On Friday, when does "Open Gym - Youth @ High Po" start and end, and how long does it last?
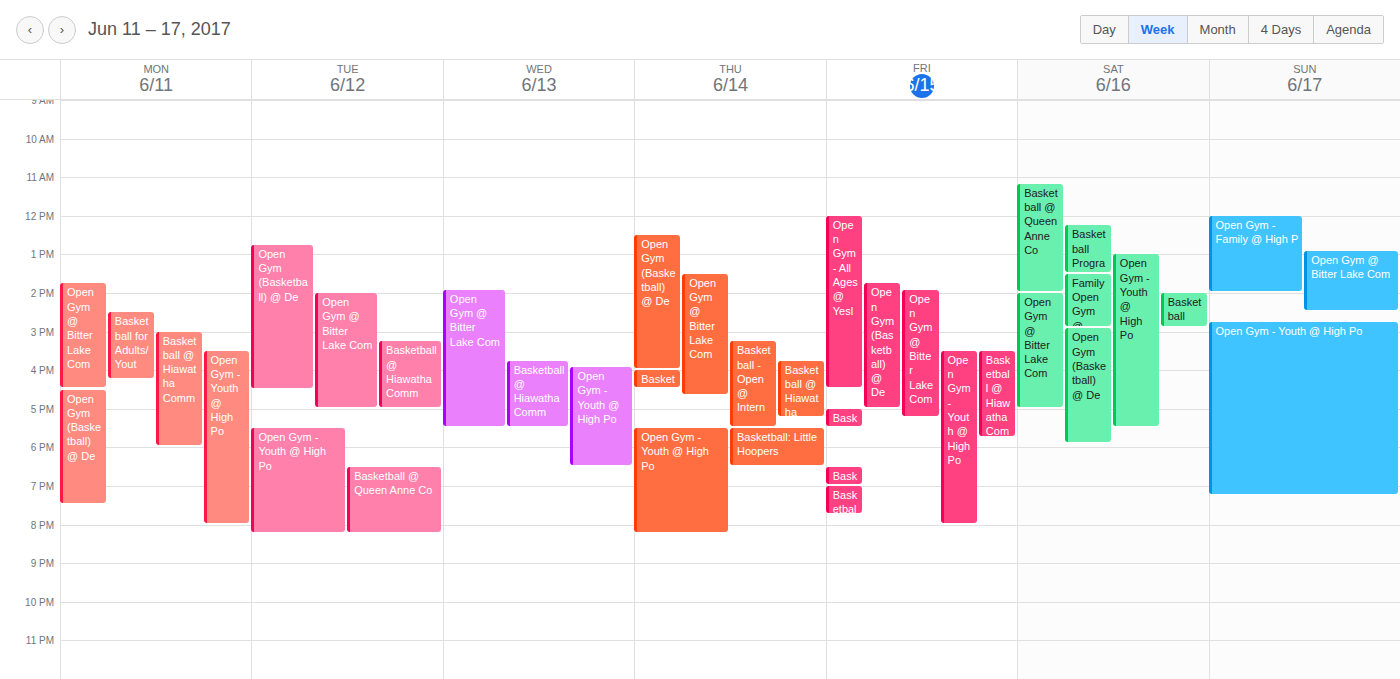
3:30 PM to 8:00 PM, 4 hours 30 minutes